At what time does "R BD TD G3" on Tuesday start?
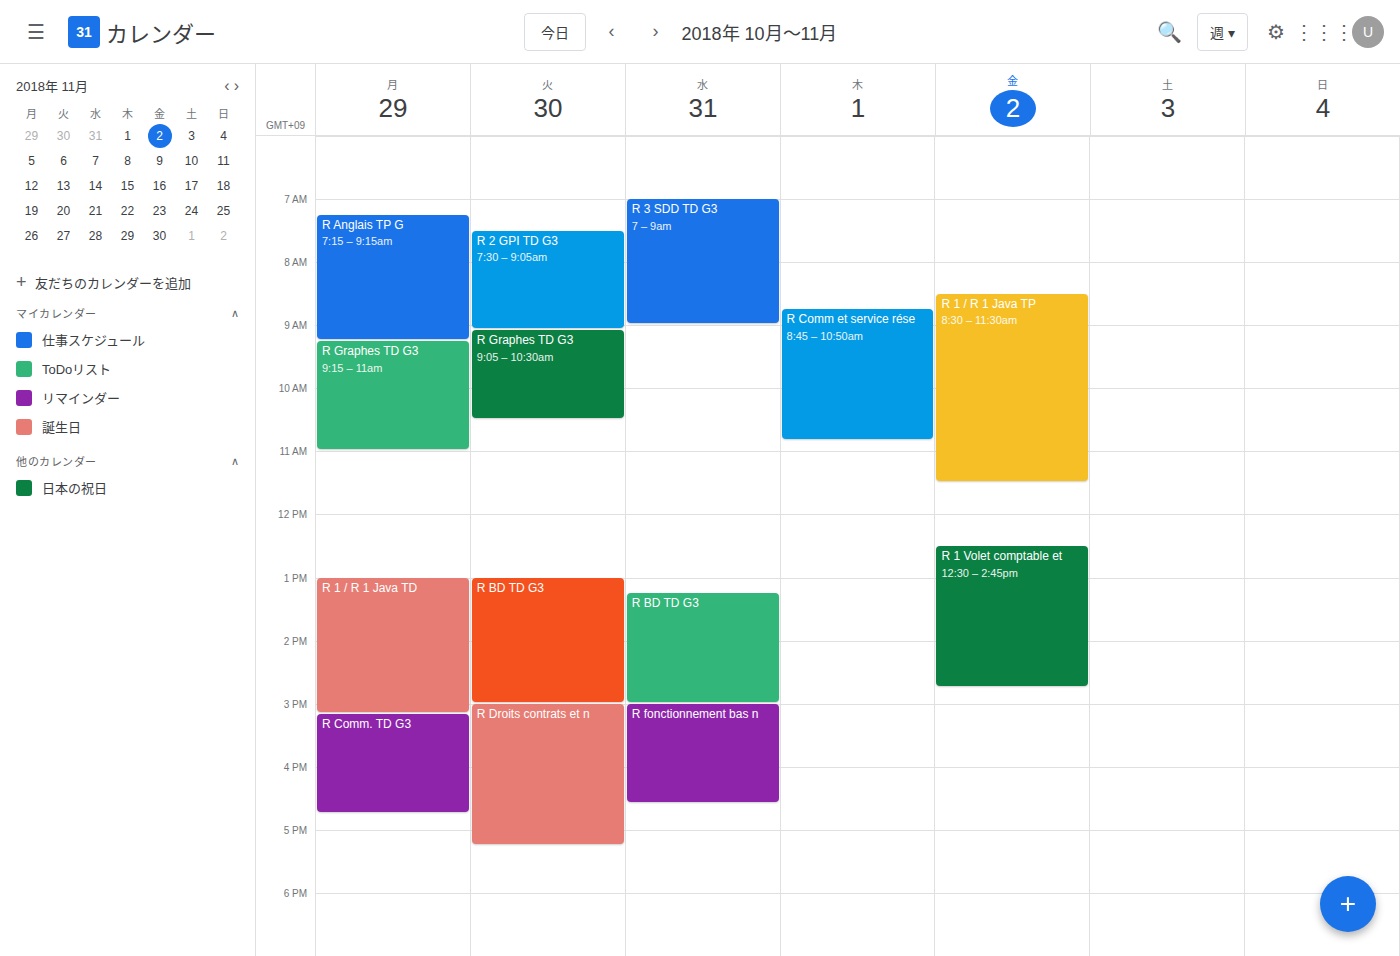
1:00 PM